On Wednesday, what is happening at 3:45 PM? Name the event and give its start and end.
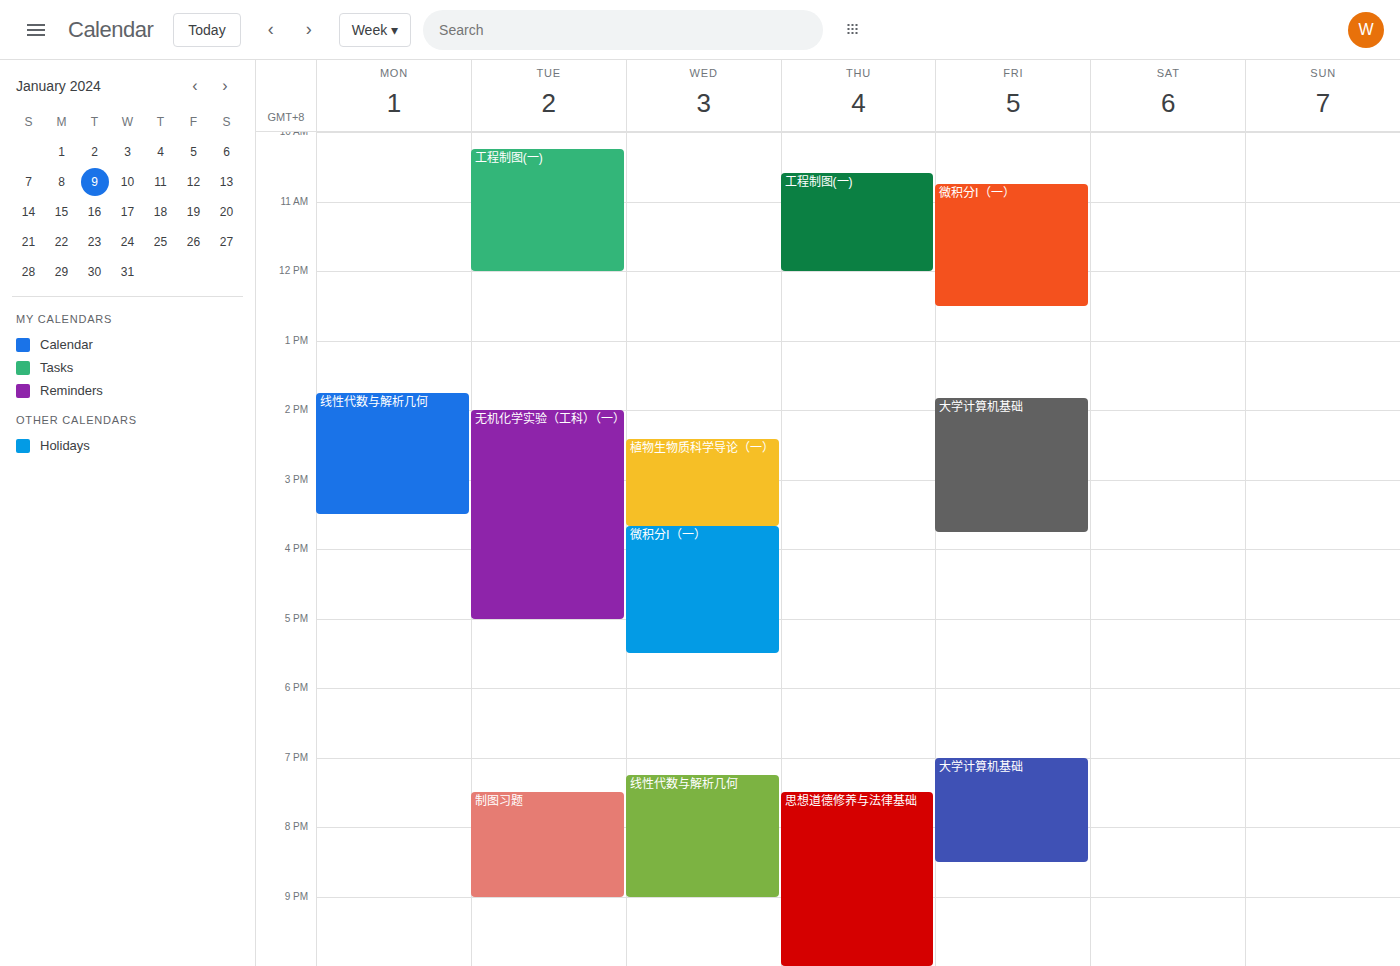
"微积分Ⅰ（一）", 3:40 PM to 5:30 PM